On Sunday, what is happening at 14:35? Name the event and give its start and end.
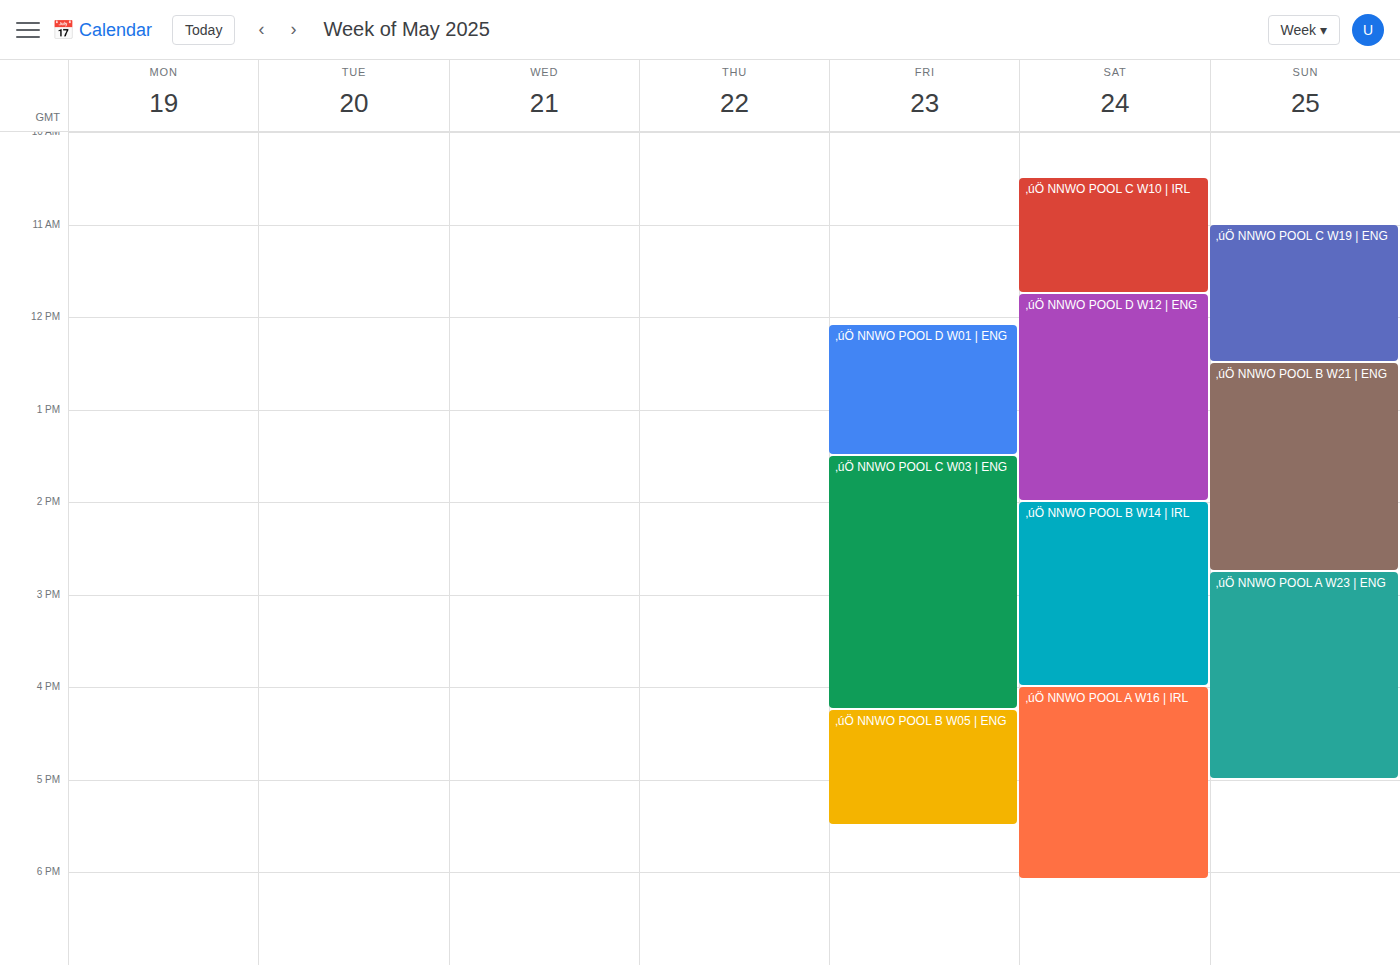
"‚úÖ NNWO POOL B W21 | ENG", 12:30 to 14:45